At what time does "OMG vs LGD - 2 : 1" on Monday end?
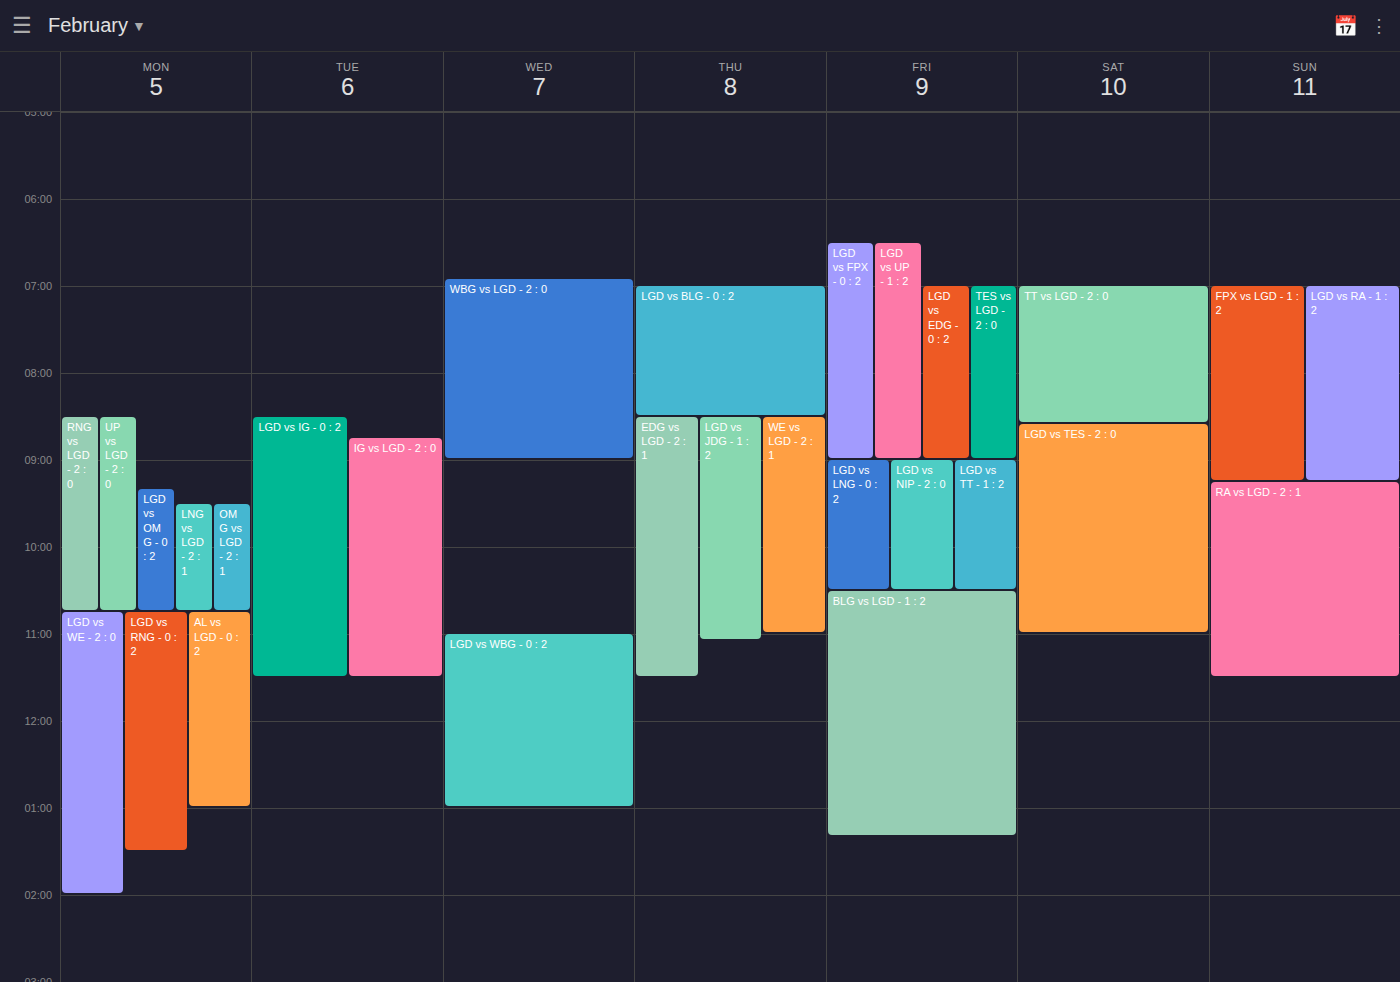
10:45 AM